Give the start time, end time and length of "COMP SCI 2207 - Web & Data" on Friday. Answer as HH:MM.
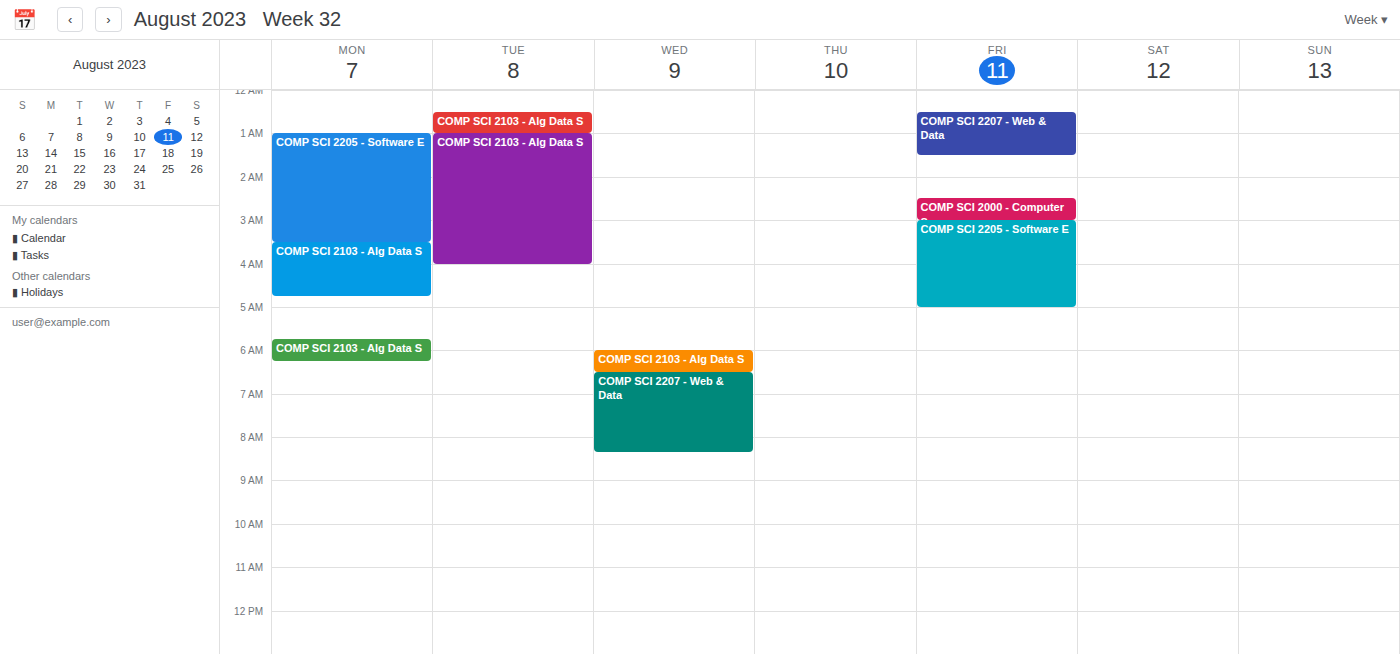
00:30 to 01:30, 1 hour